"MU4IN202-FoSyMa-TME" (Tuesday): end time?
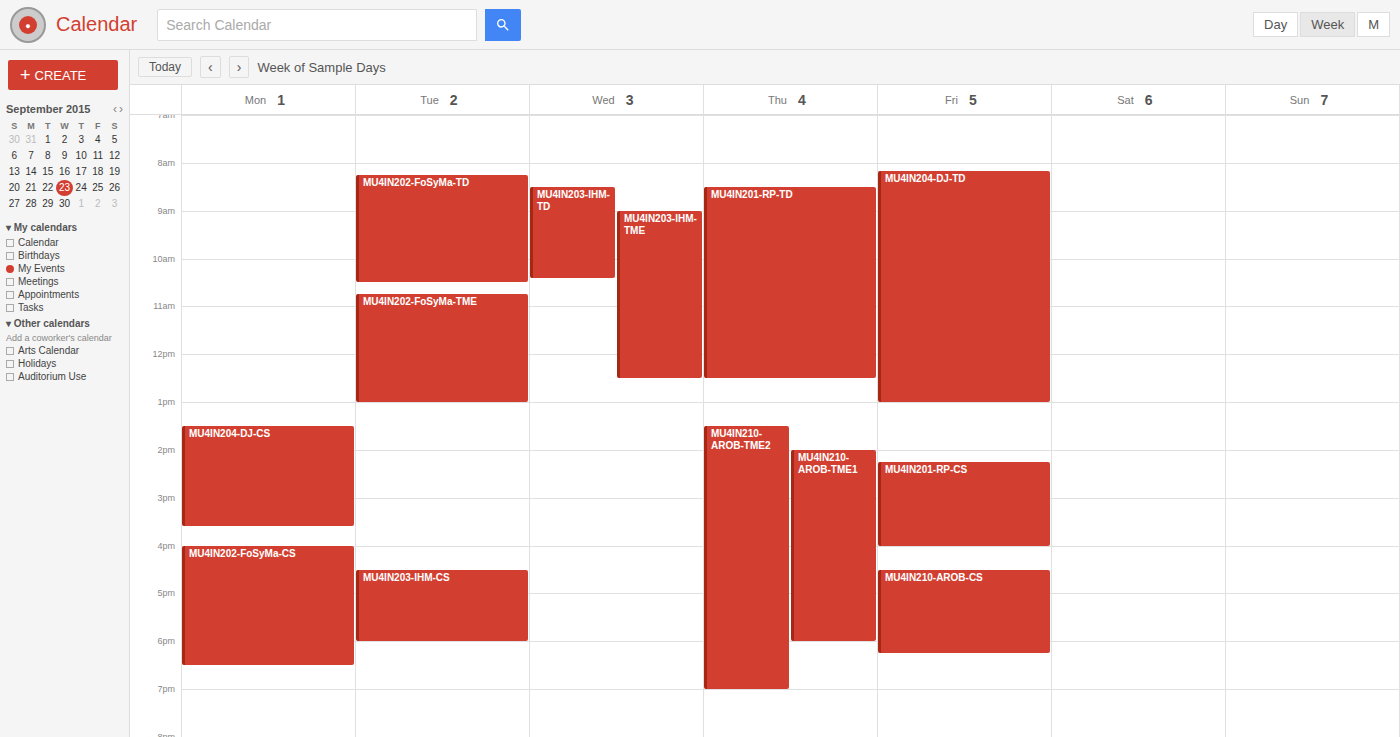
1:00 PM